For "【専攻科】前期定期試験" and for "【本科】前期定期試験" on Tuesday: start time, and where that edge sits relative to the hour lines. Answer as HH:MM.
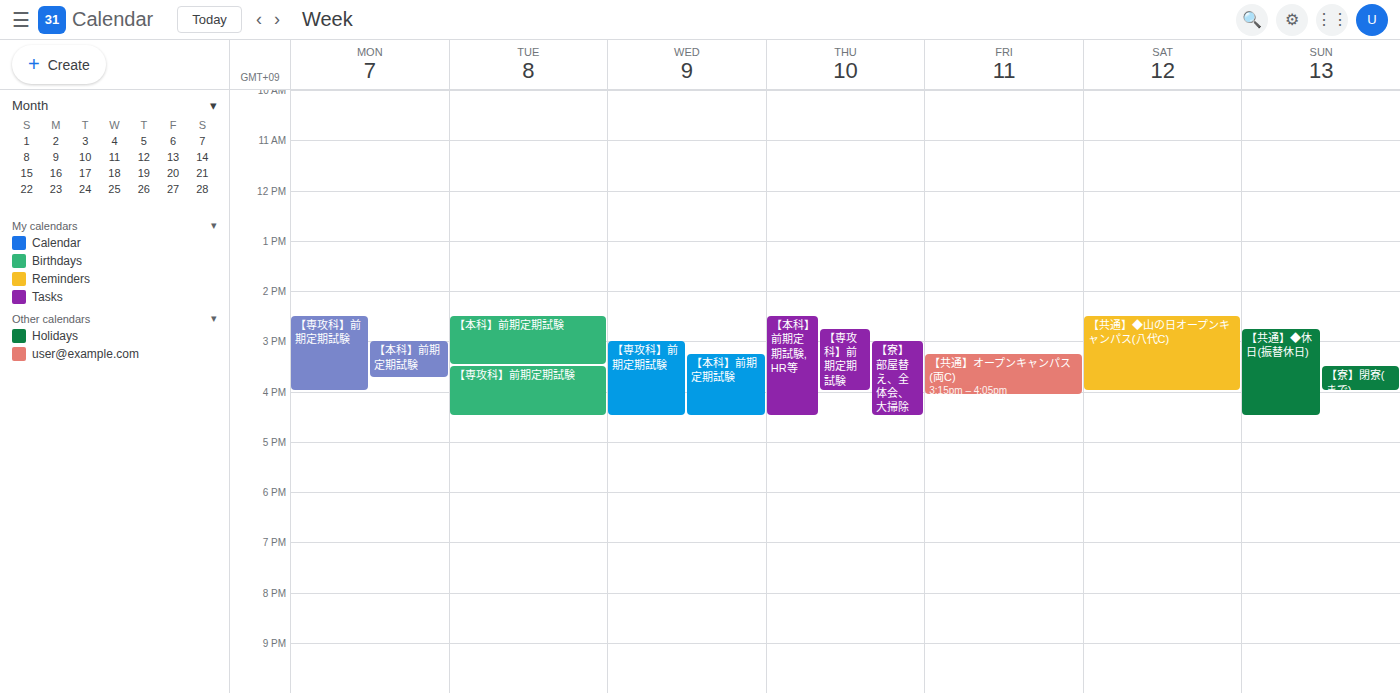
"【専攻科】前期定期試験": 15:30, halfway between the 15:00 and 16:00 lines. "【本科】前期定期試験": 14:30, halfway between the 14:00 and 15:00 lines.